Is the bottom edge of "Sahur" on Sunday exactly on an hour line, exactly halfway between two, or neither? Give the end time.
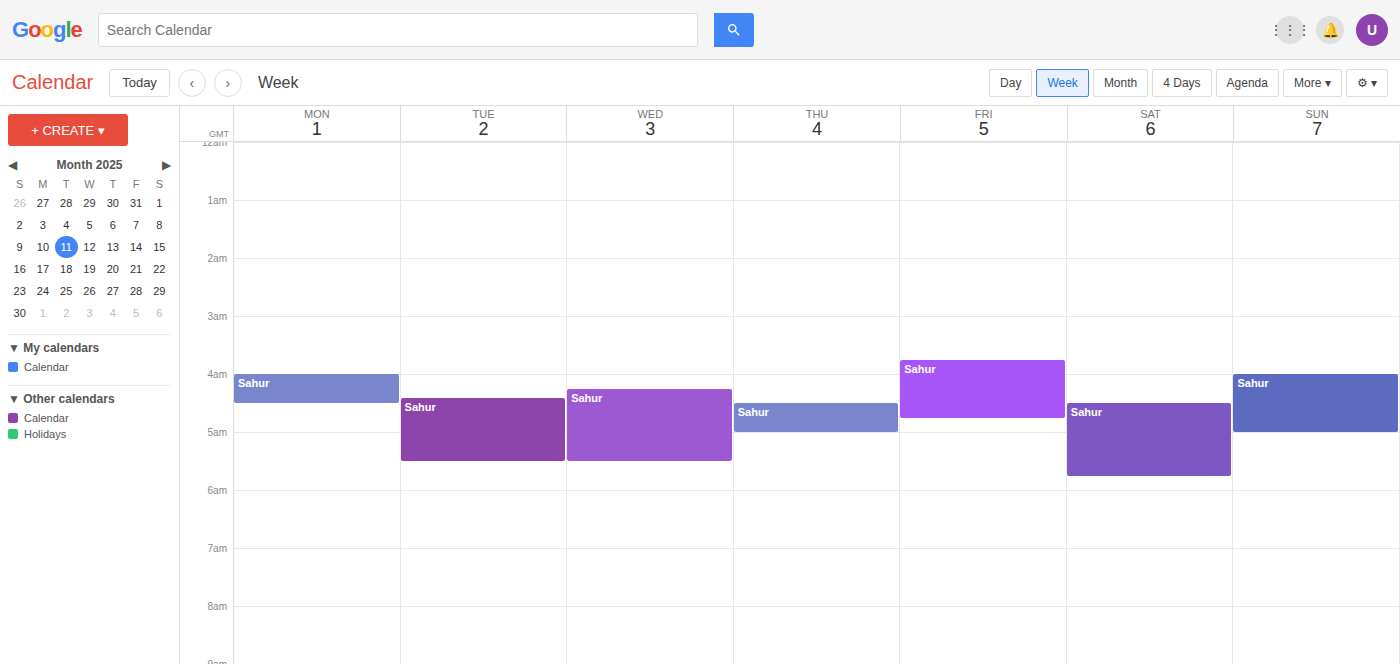
5:00 AM -- exactly on the 5 AM line.